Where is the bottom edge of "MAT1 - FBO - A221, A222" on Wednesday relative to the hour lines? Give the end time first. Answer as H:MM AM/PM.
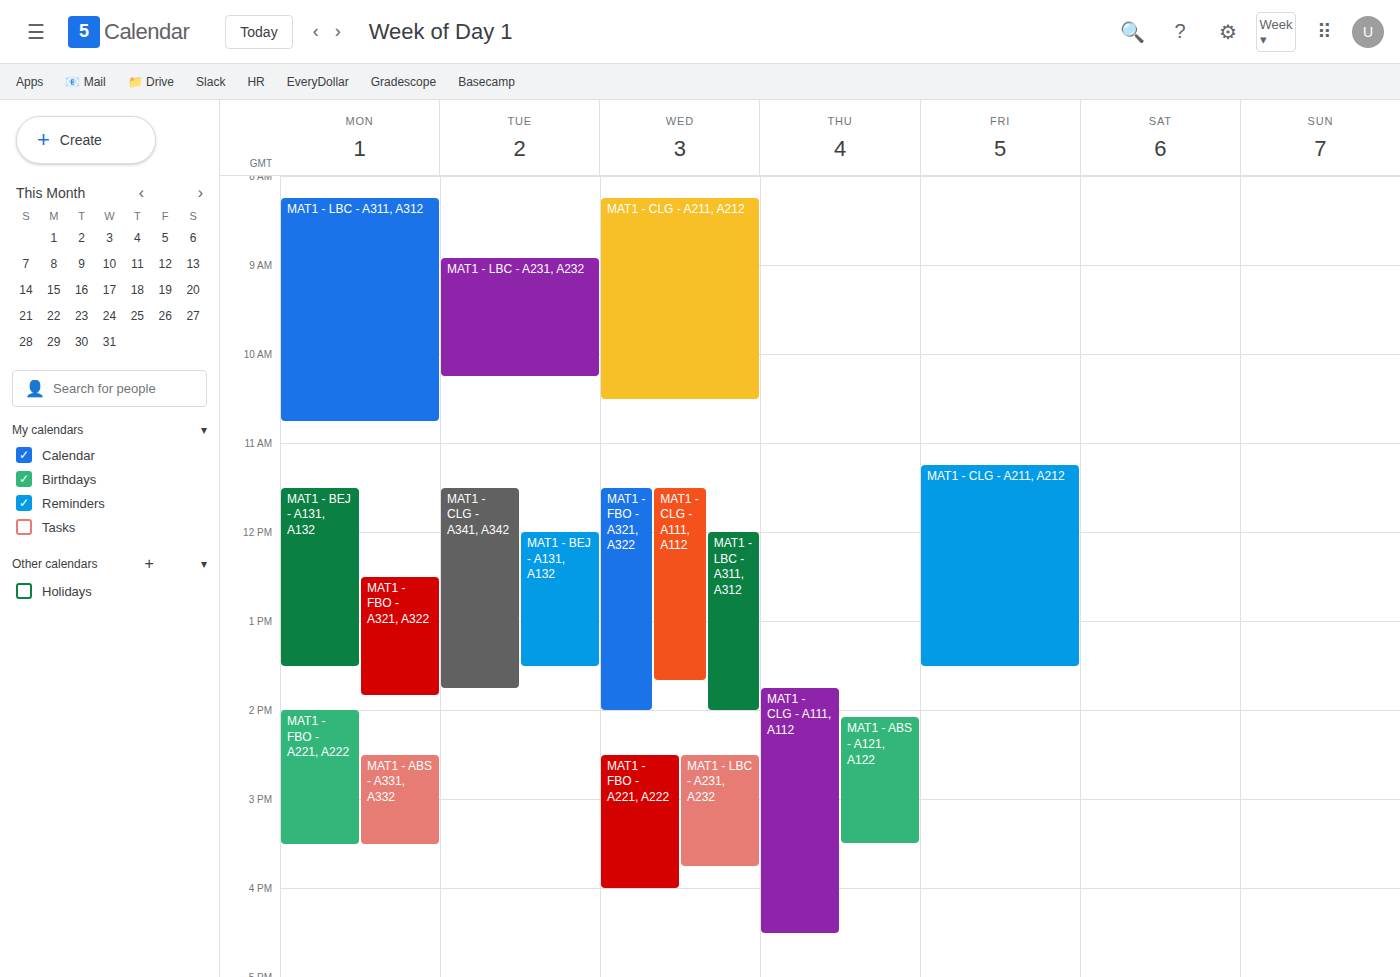
4:00 PM -- exactly on the 4 PM line.